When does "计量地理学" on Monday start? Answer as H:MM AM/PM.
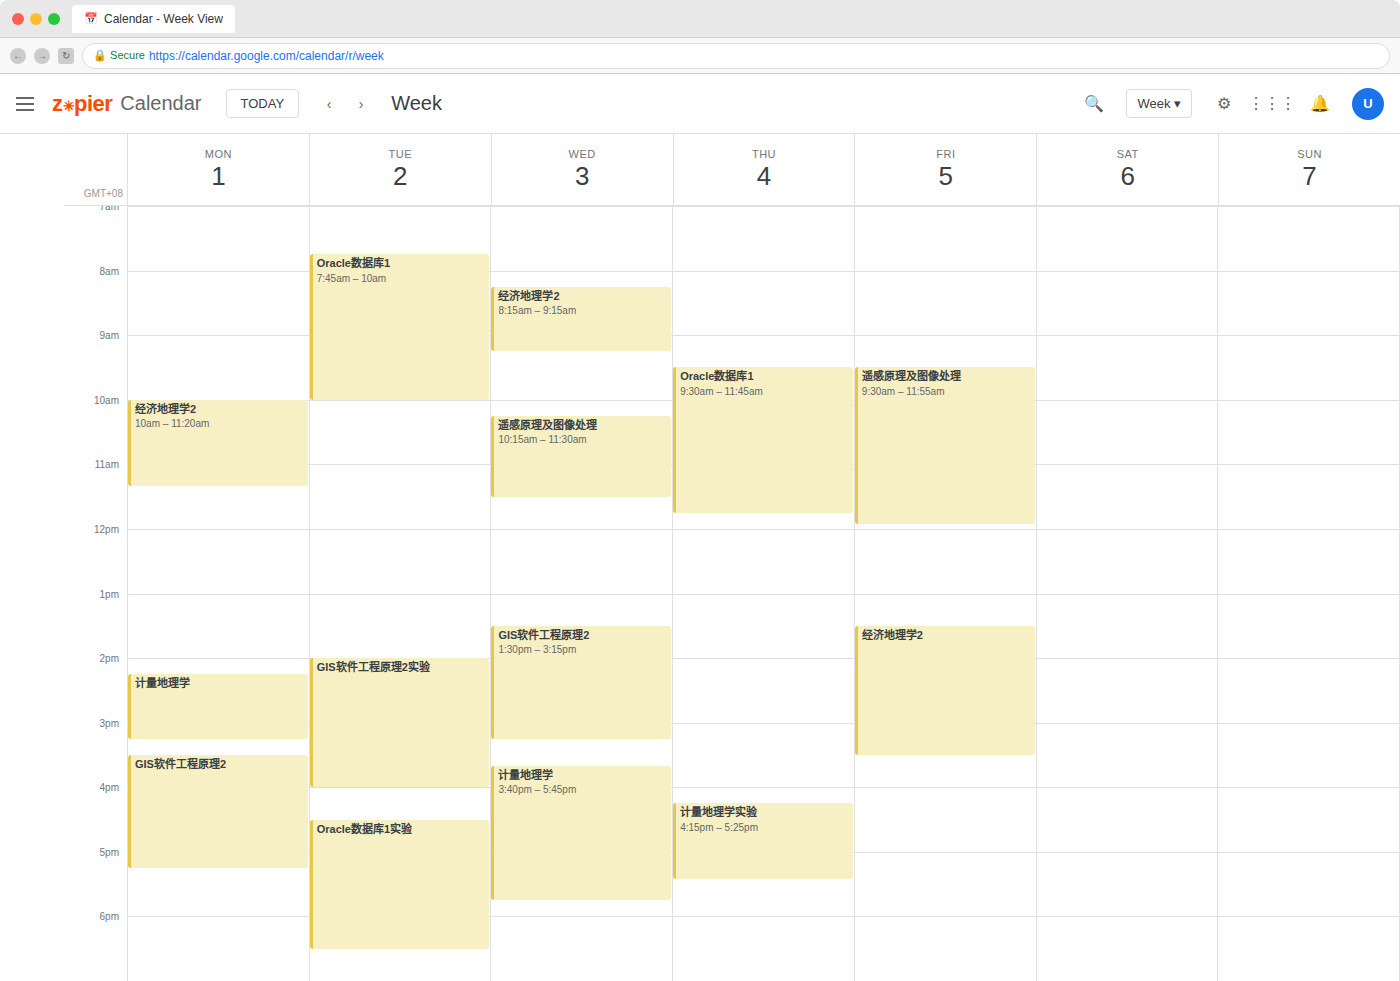
2:15 PM